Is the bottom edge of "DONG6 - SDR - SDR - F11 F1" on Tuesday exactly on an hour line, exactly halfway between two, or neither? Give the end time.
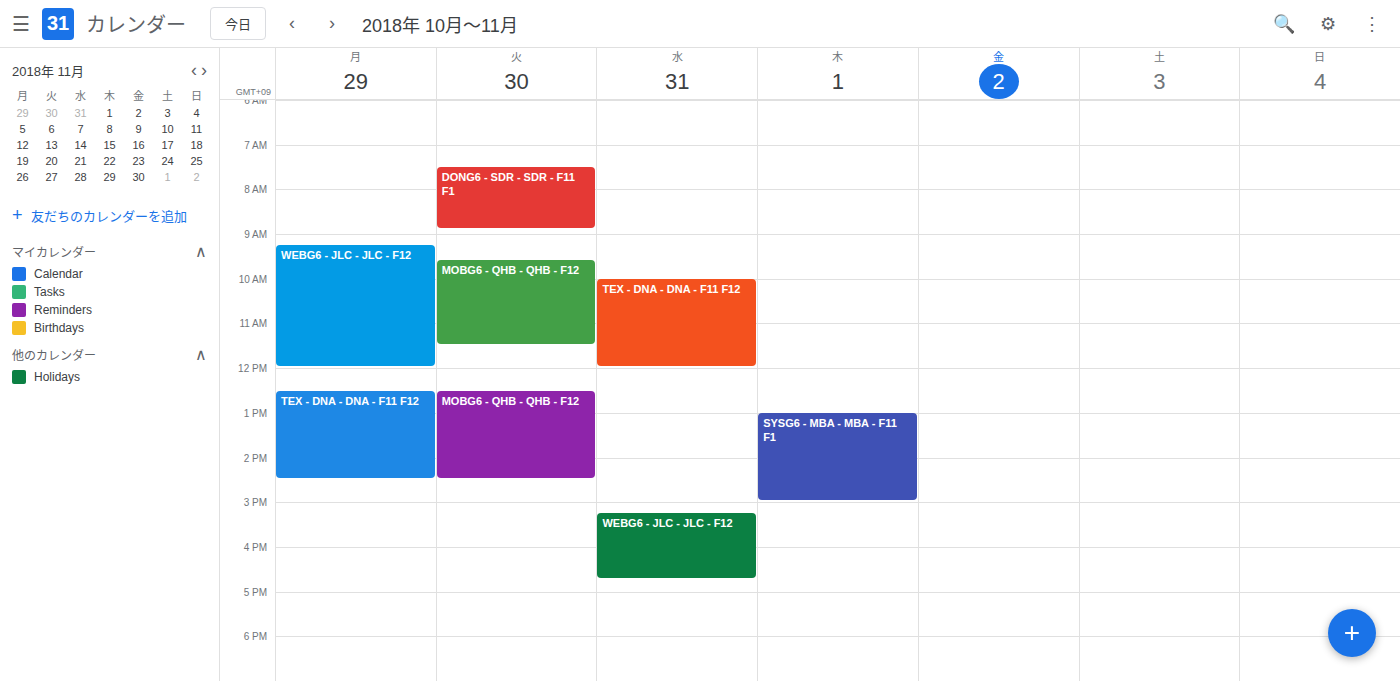
8:55 AM -- neither: 55 minutes below the 8 AM line and 5 minutes above the 9 AM line.